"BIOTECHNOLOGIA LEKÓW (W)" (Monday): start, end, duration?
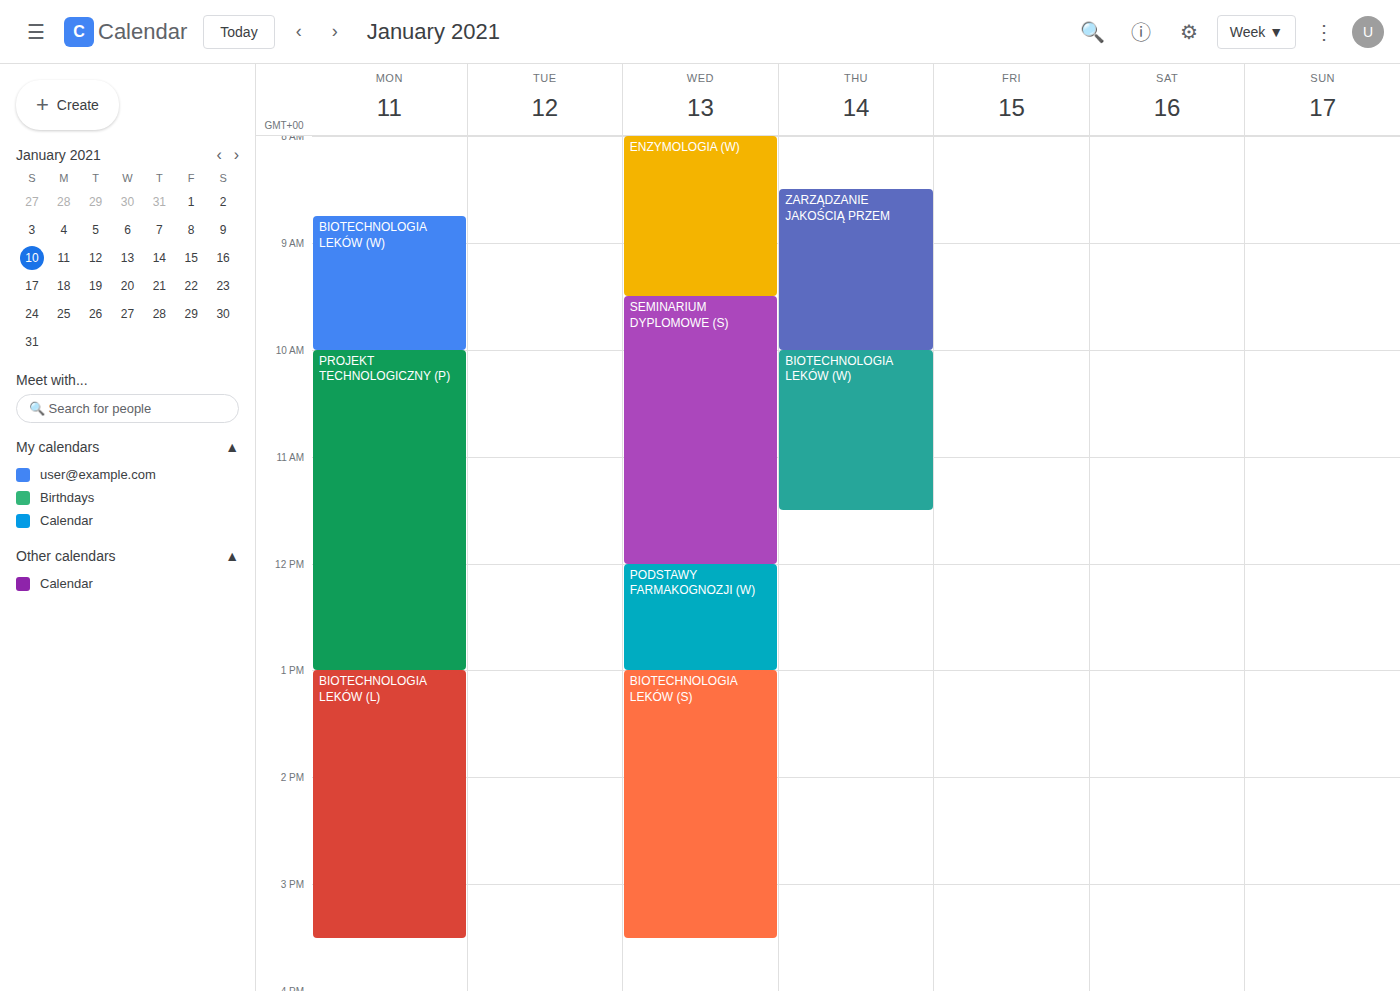
8:45 AM to 10:00 AM, 1 hour 15 minutes